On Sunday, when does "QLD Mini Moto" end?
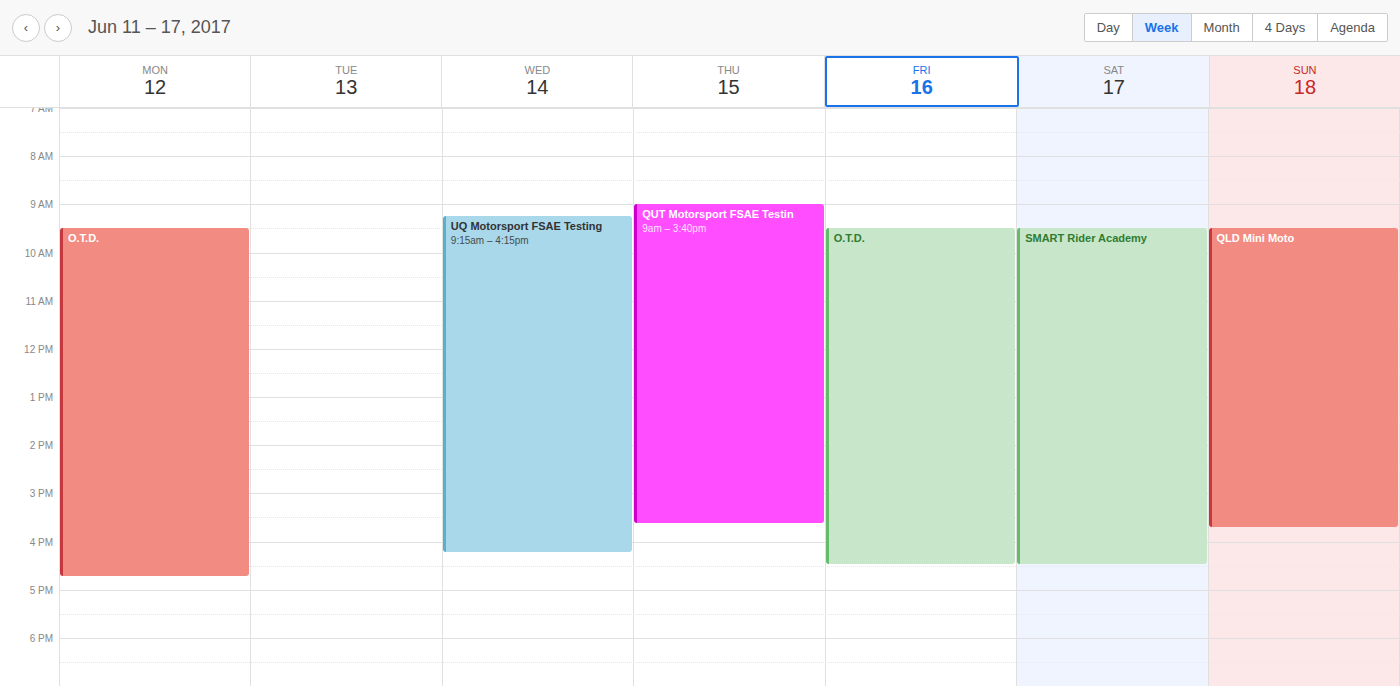
3:45 PM